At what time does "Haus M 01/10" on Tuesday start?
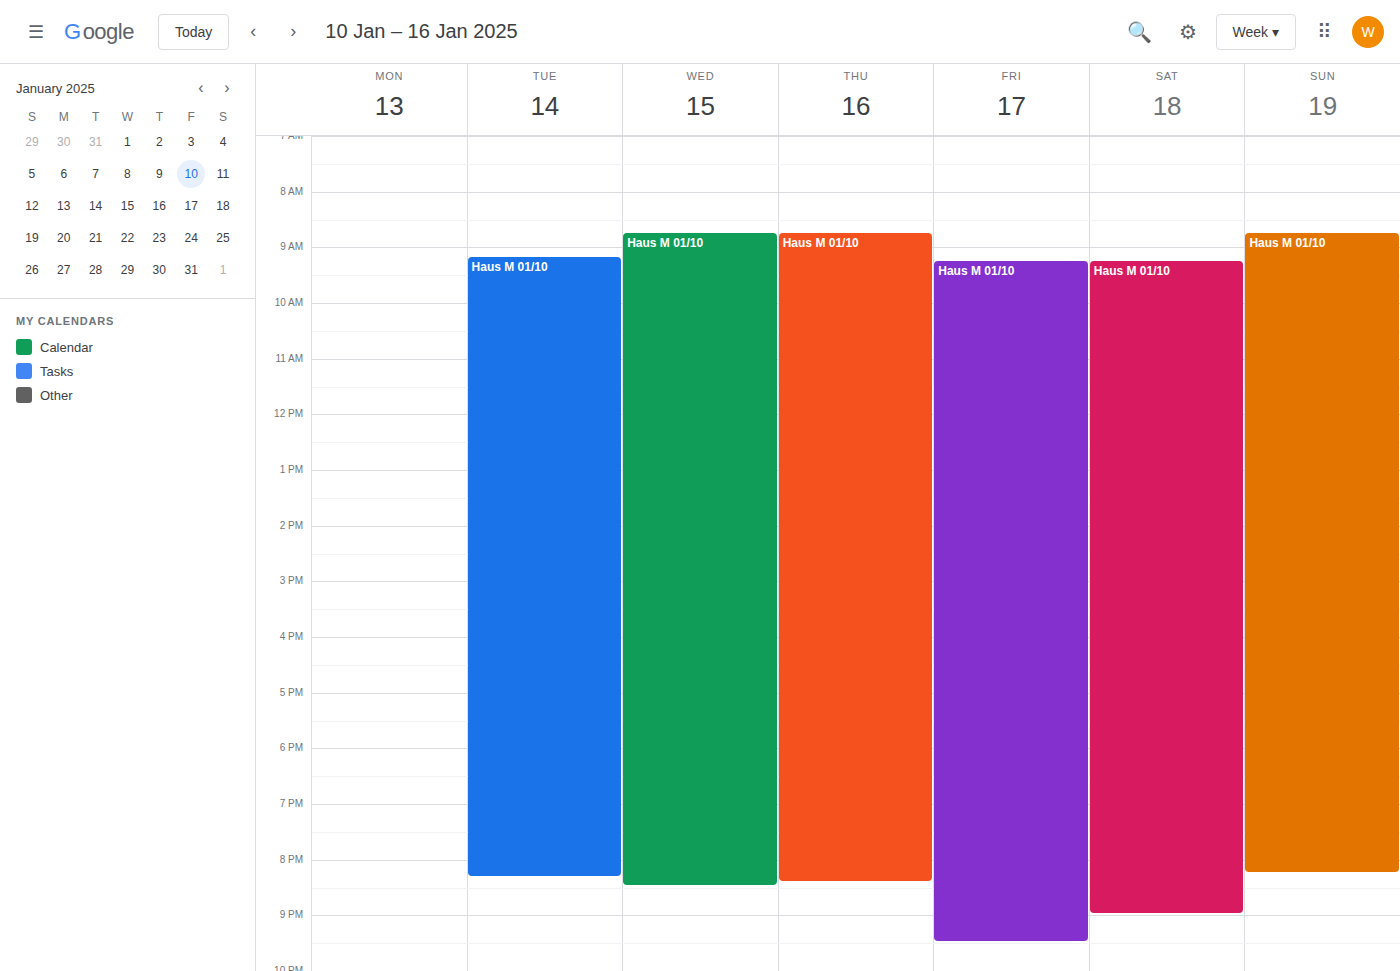
9:10 AM